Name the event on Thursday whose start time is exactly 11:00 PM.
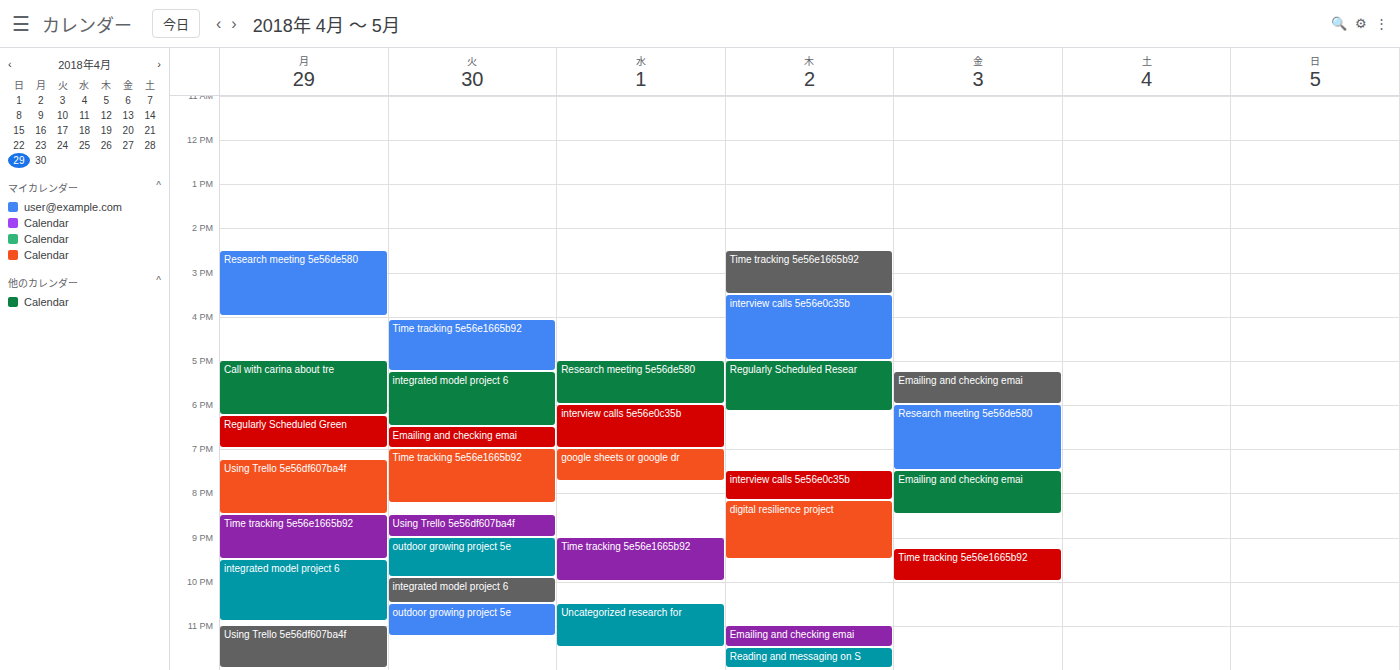
"Emailing and checking emai"